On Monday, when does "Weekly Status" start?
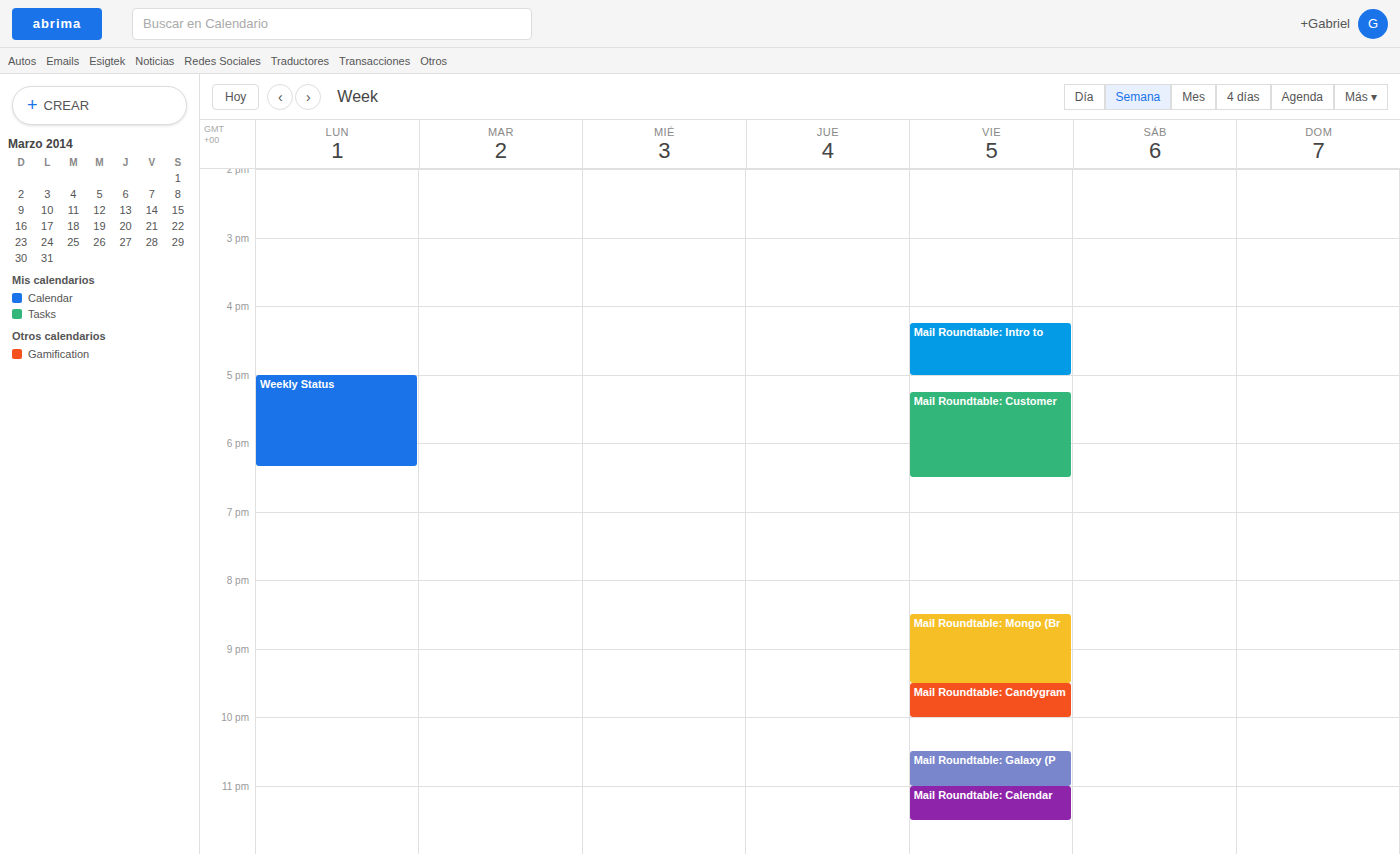
5:00 PM